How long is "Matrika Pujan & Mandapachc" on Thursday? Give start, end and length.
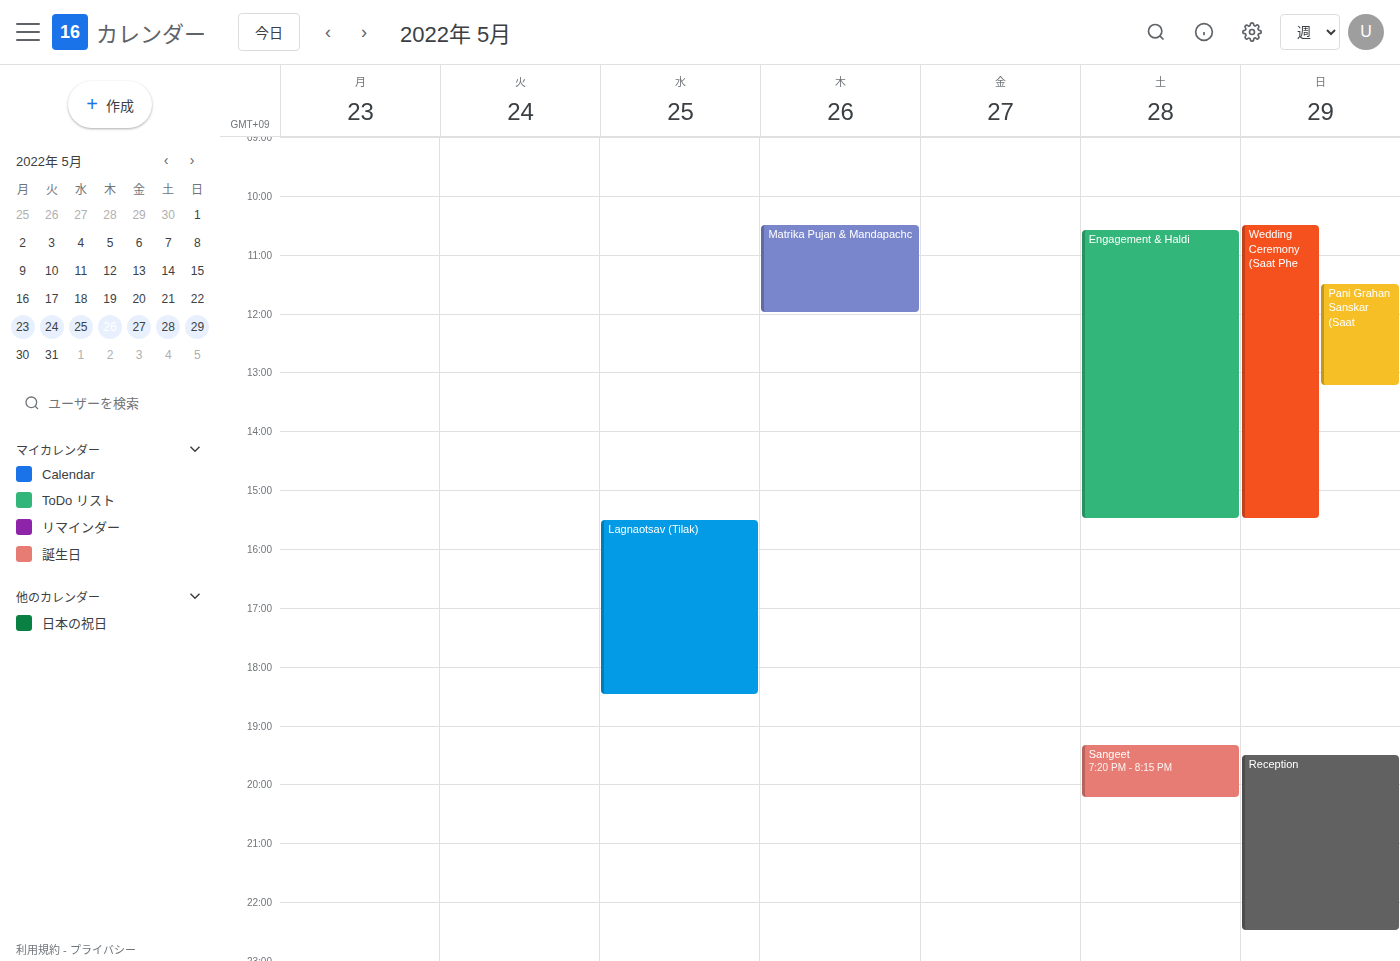
10:30 AM to 12:00 PM, 1 hour 30 minutes